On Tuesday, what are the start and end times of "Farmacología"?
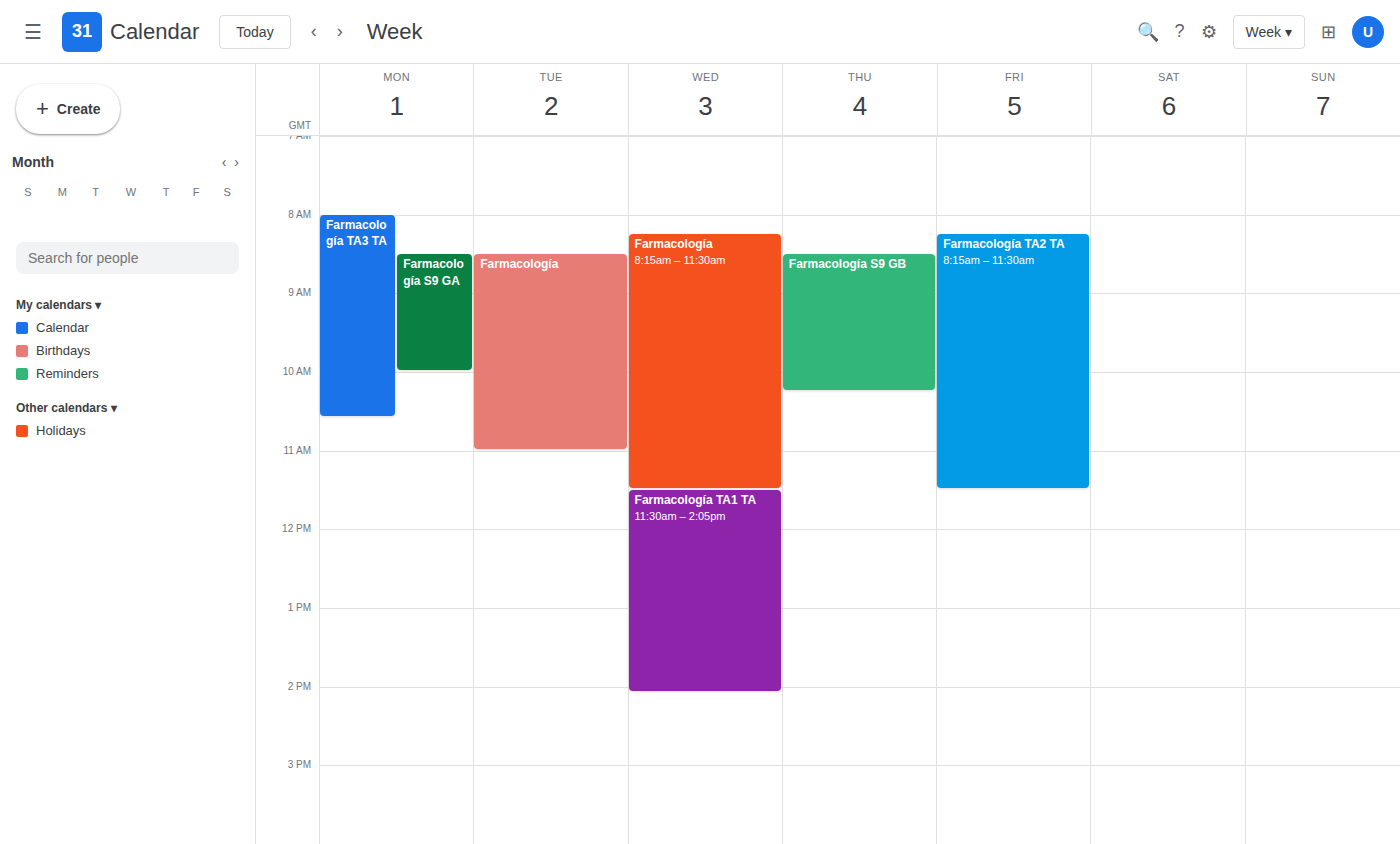
8:30 AM to 11:00 AM